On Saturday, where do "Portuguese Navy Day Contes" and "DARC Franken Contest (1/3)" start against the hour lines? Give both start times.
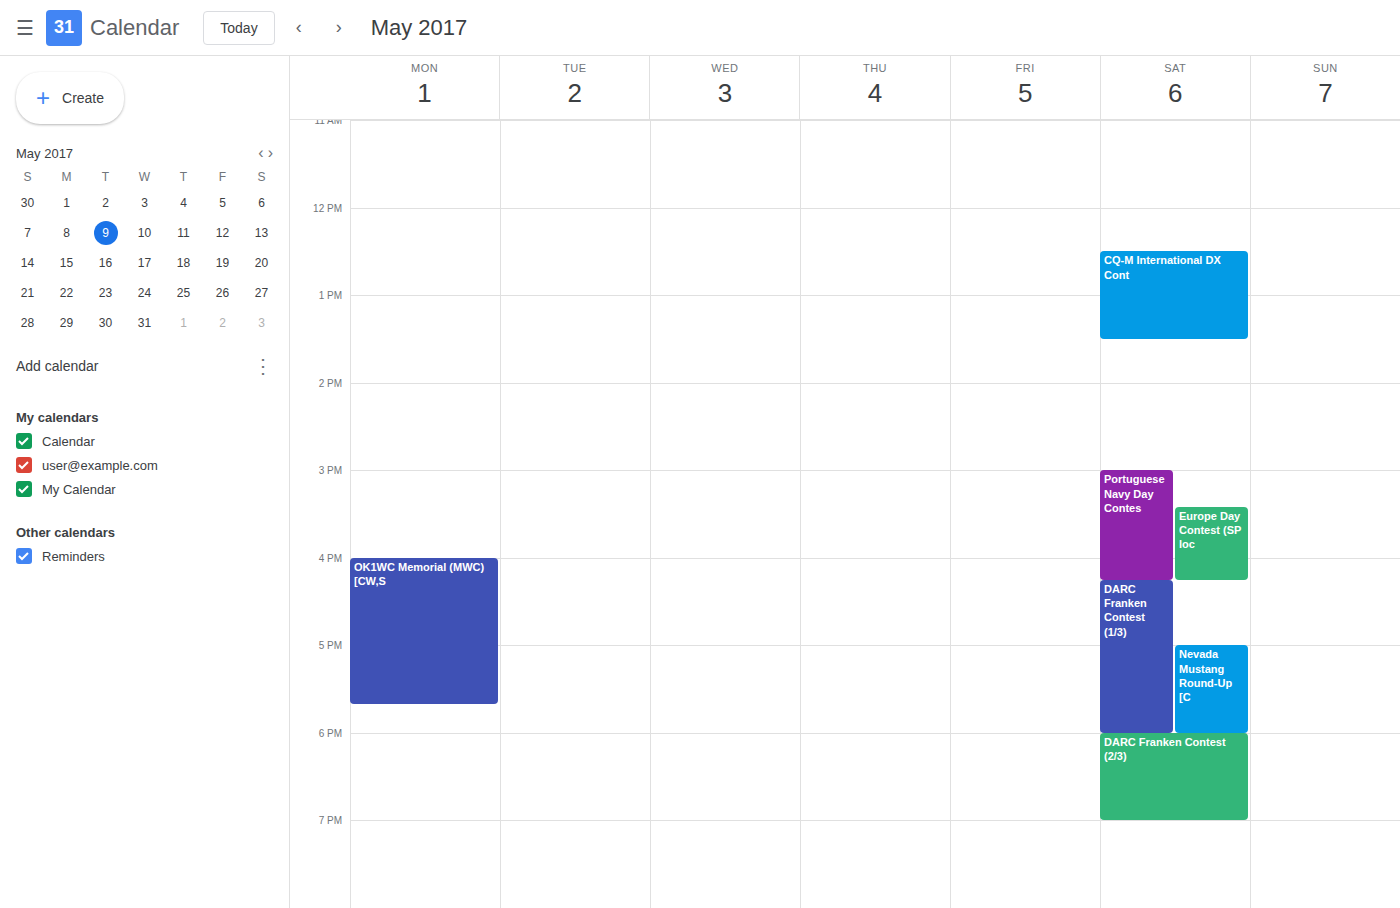
"Portuguese Navy Day Contes": 3:00 PM, exactly on the 3 PM line. "DARC Franken Contest (1/3)": 4:15 PM, neither: a quarter of the way from the 4 PM line to the 5 PM line.